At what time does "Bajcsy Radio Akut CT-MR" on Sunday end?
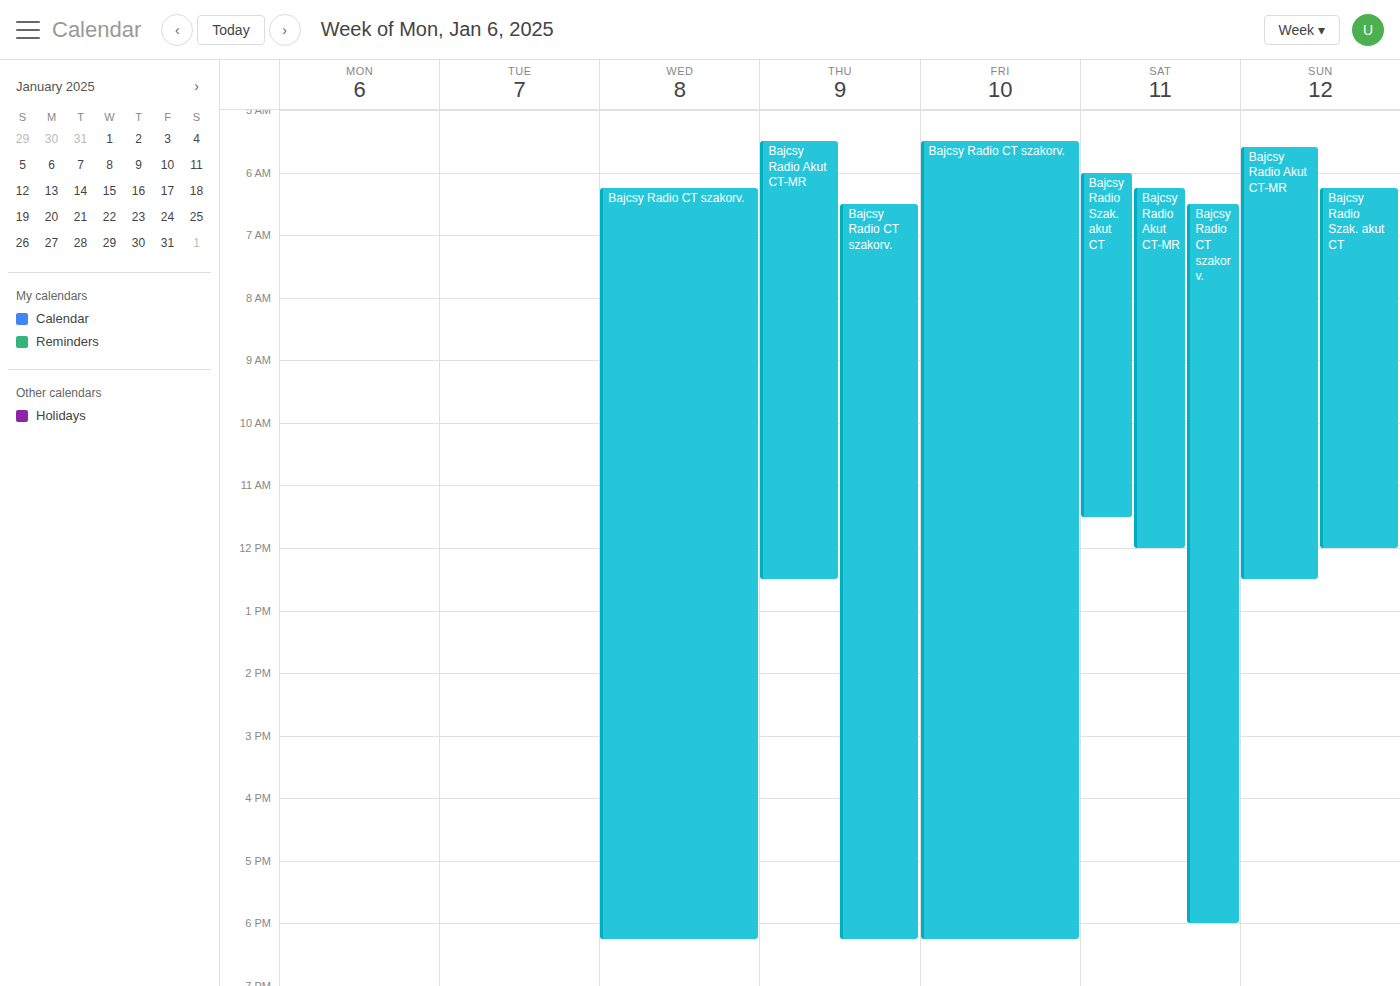
12:30 PM